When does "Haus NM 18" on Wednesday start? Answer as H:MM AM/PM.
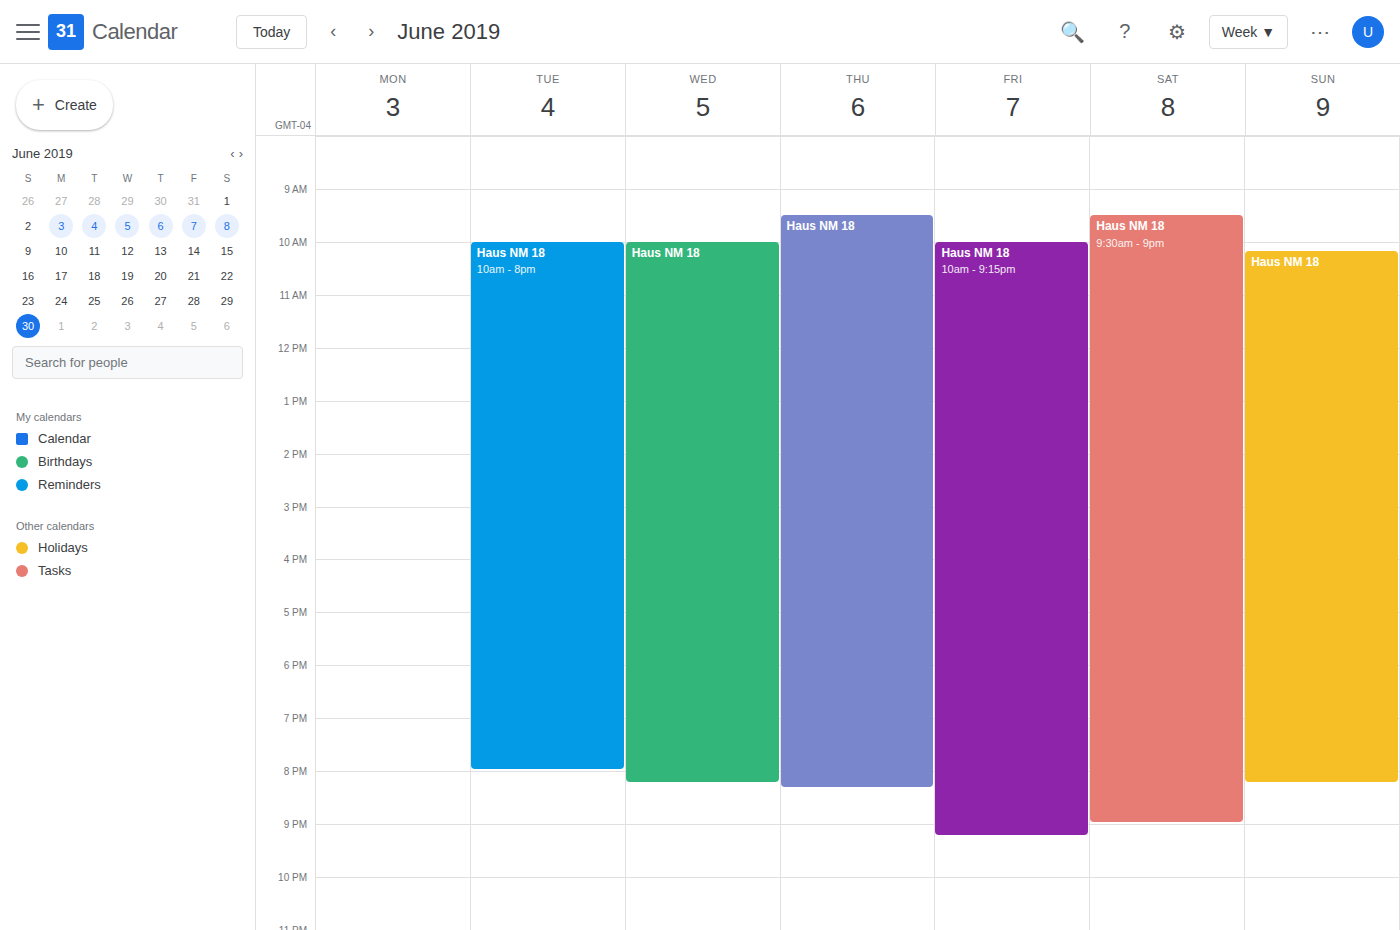
10:00 AM